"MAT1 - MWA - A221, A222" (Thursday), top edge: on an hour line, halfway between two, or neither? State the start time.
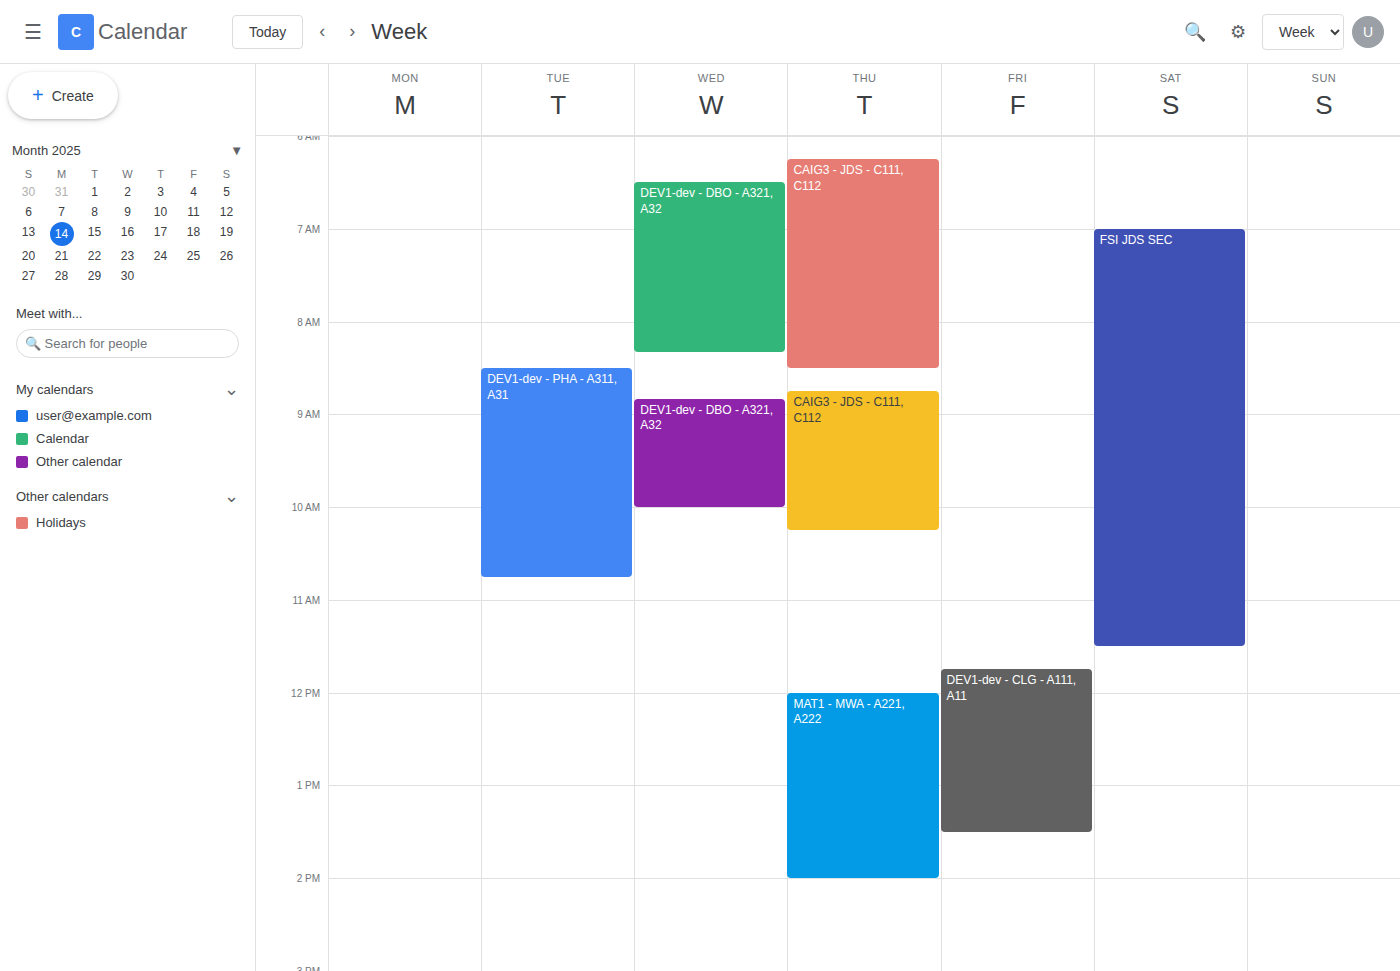
12:00 PM -- exactly on the 12 PM line.